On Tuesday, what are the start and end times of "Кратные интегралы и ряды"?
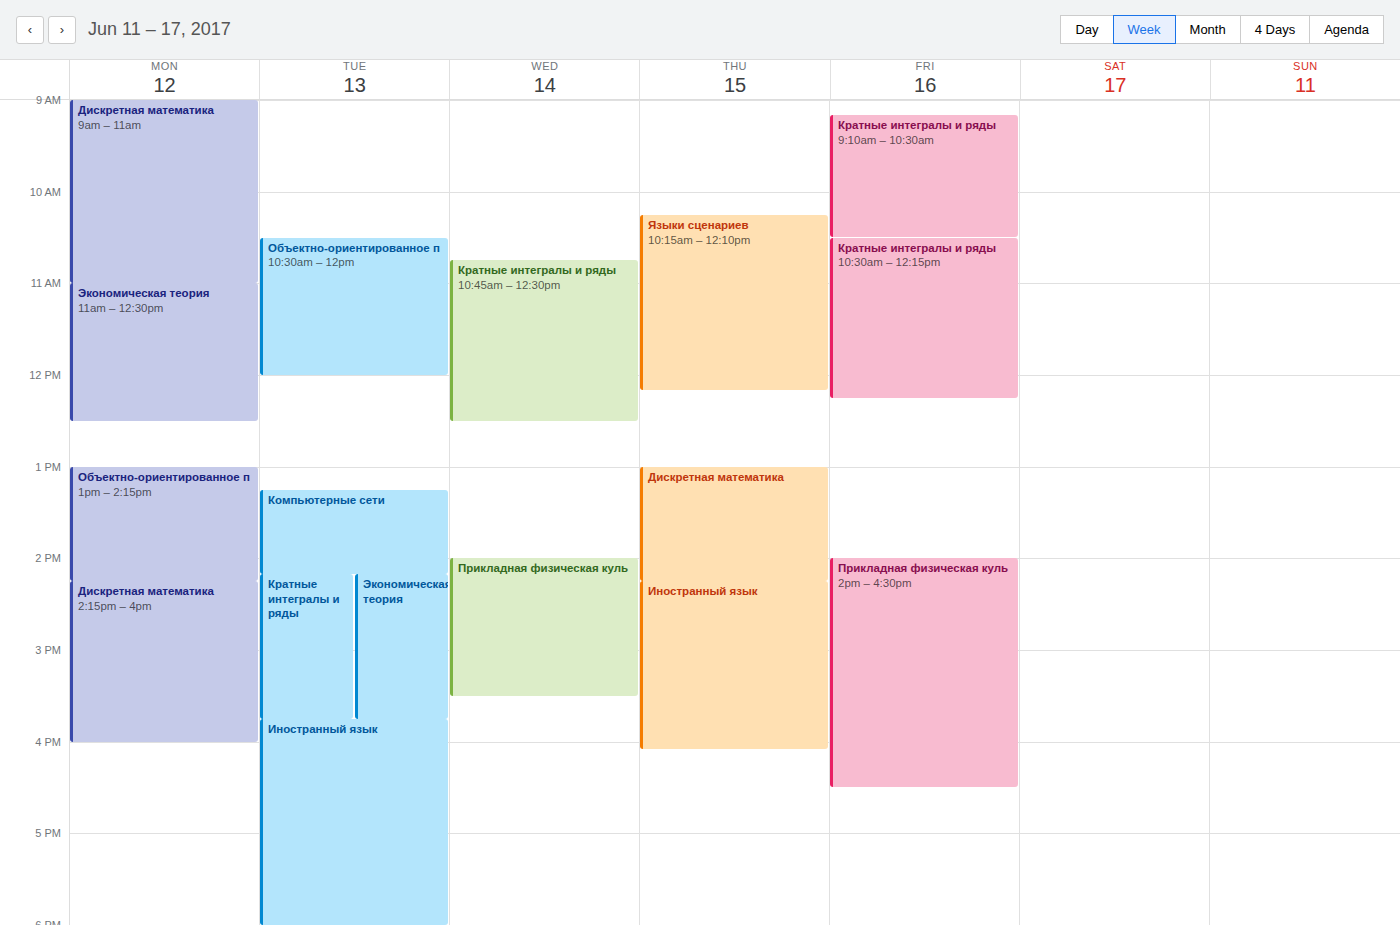
2:10 PM to 3:45 PM